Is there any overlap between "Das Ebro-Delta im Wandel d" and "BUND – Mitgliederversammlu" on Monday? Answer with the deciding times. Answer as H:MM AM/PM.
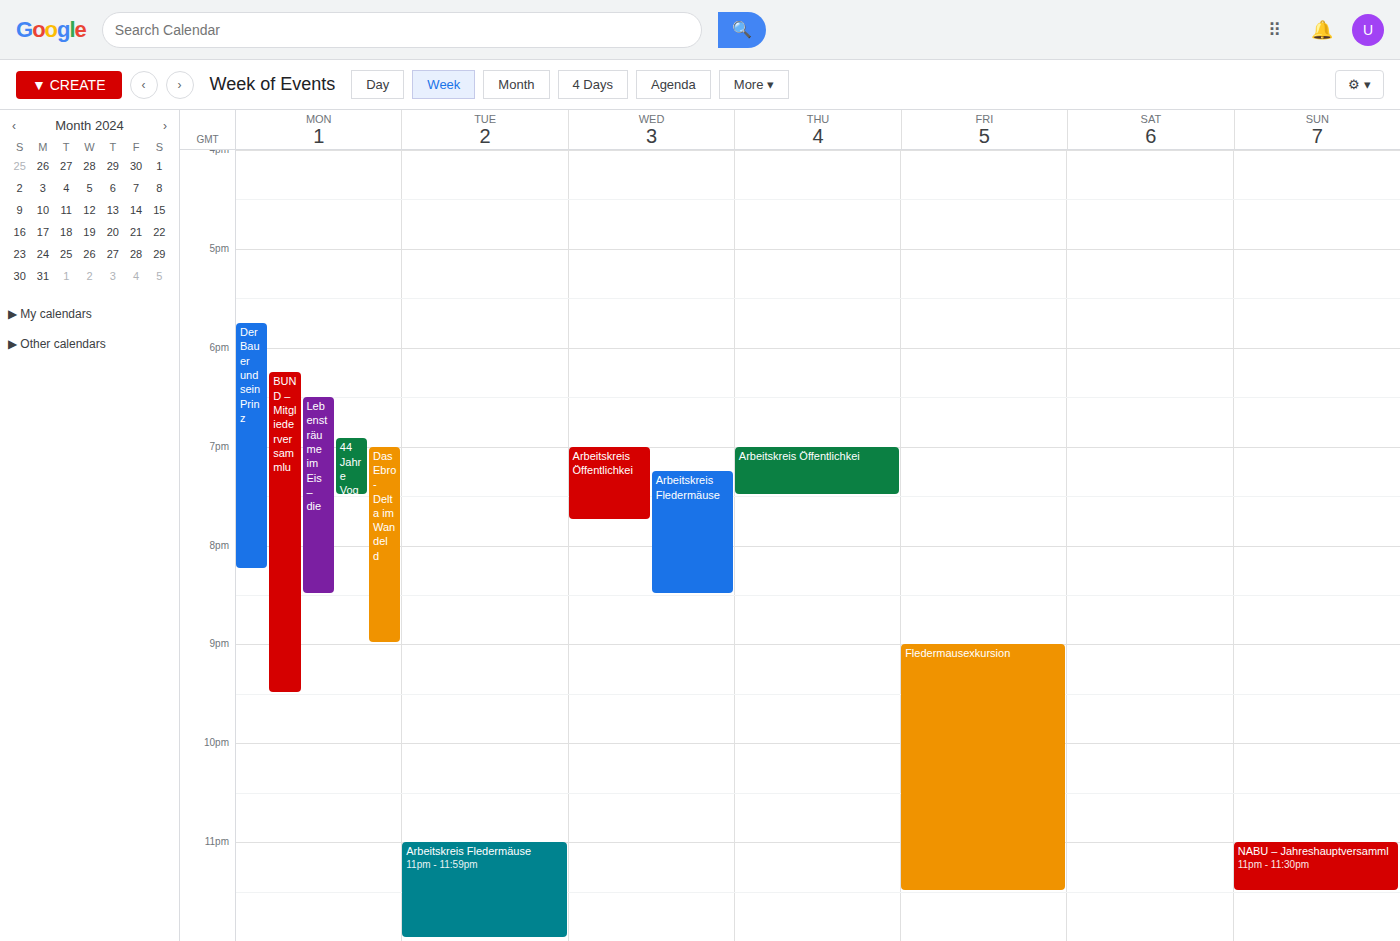
"Das Ebro-Delta im Wandel d" runs 7:00 PM to 9:00 PM, inside "BUND – Mitgliederversammlu" -- they overlap.